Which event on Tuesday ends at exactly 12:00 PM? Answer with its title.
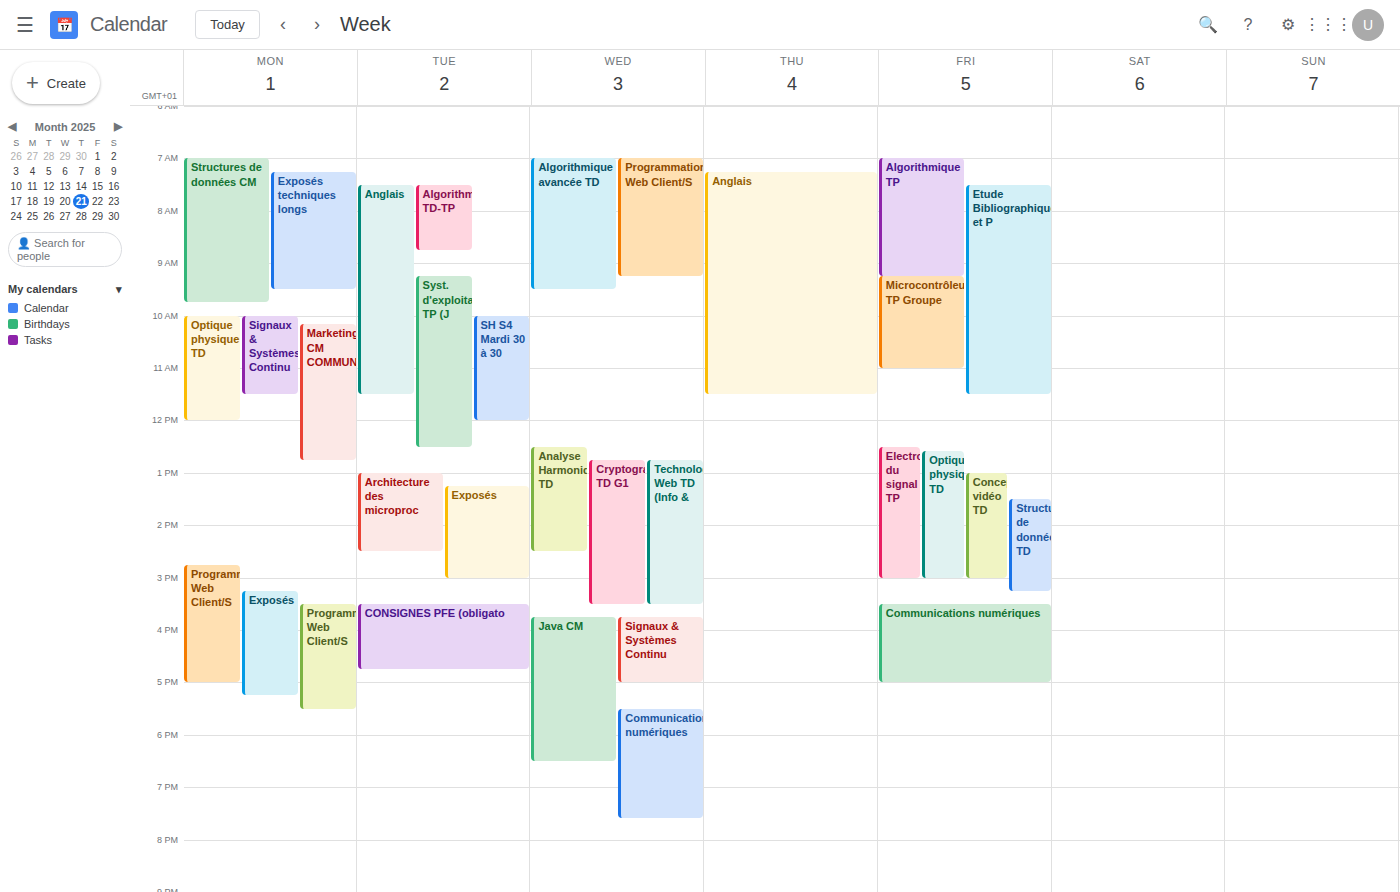
"SH S4 Mardi 30 à 30"